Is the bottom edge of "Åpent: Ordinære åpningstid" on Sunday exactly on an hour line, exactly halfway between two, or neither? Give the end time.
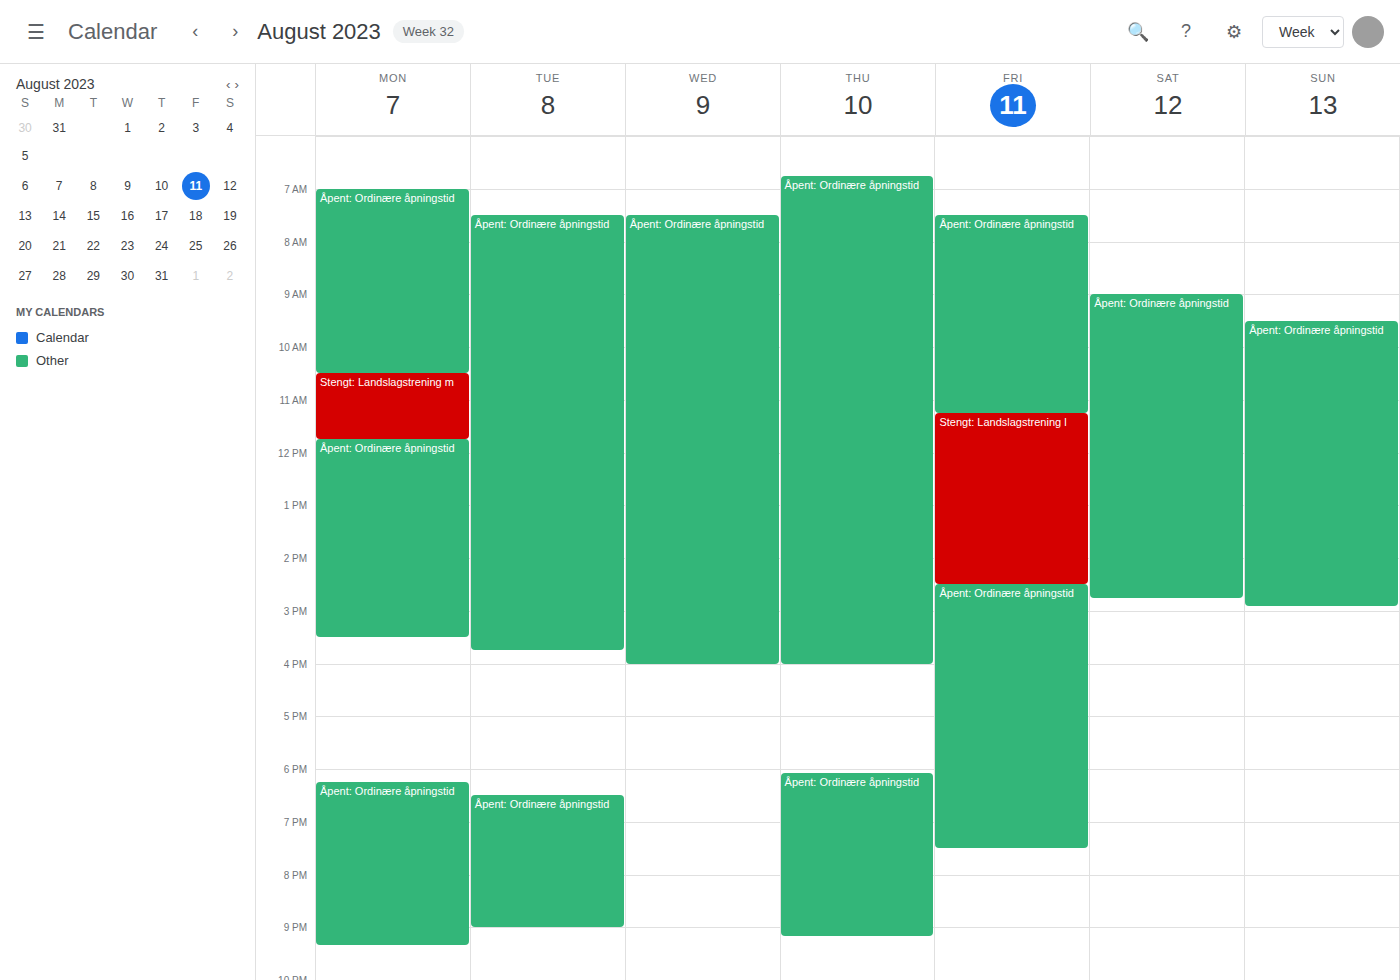
2:55 PM -- neither: 55 minutes below the 2 PM line and 5 minutes above the 3 PM line.